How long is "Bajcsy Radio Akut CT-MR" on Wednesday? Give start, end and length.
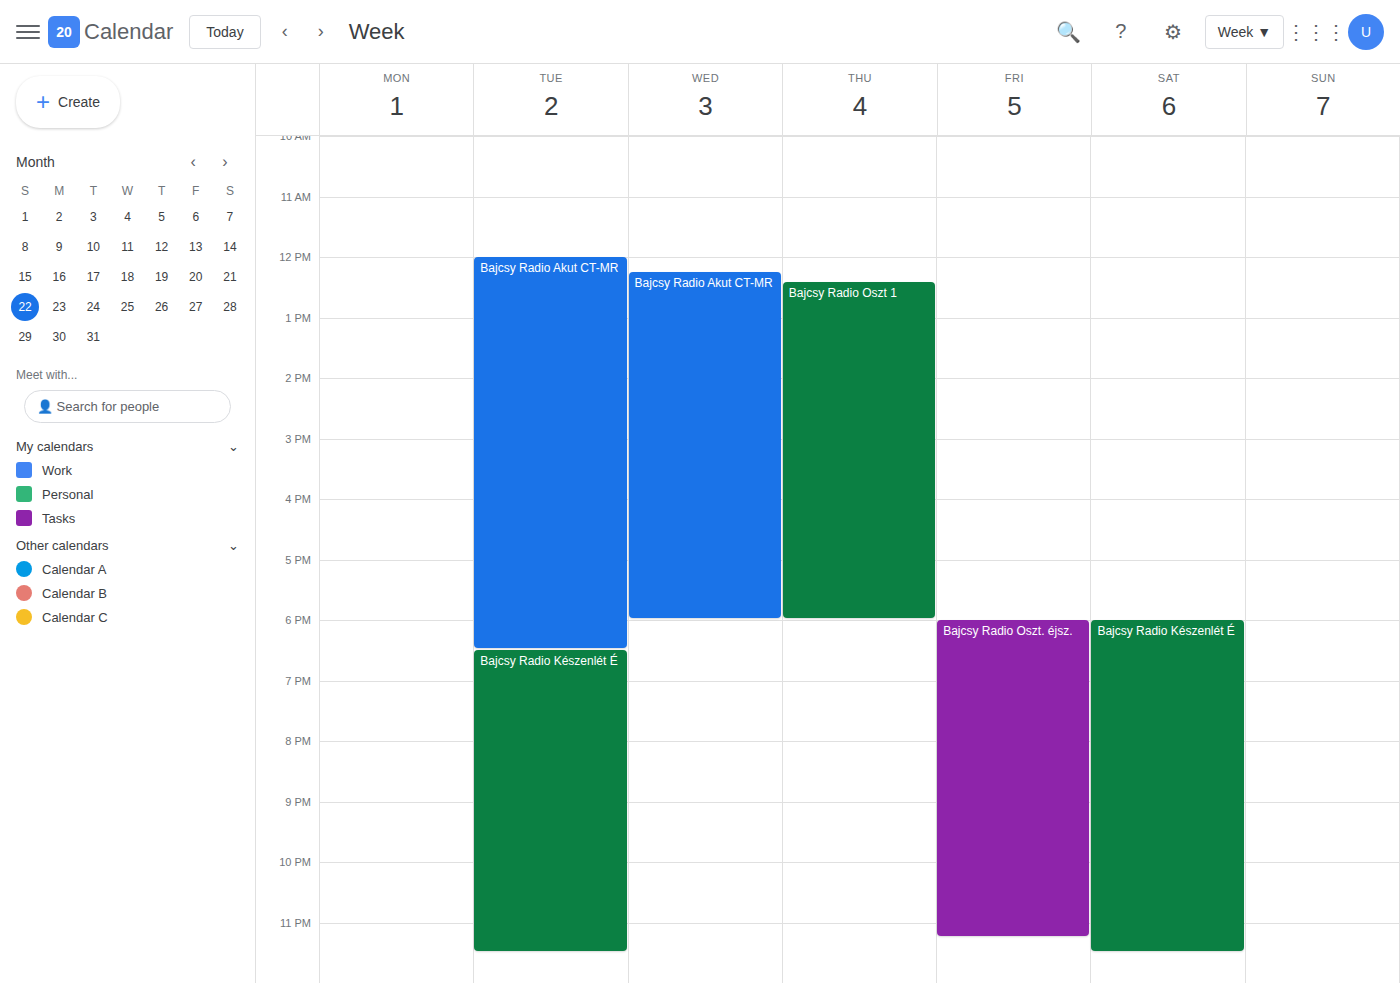
12:15 PM to 6:00 PM, 5 hours 45 minutes